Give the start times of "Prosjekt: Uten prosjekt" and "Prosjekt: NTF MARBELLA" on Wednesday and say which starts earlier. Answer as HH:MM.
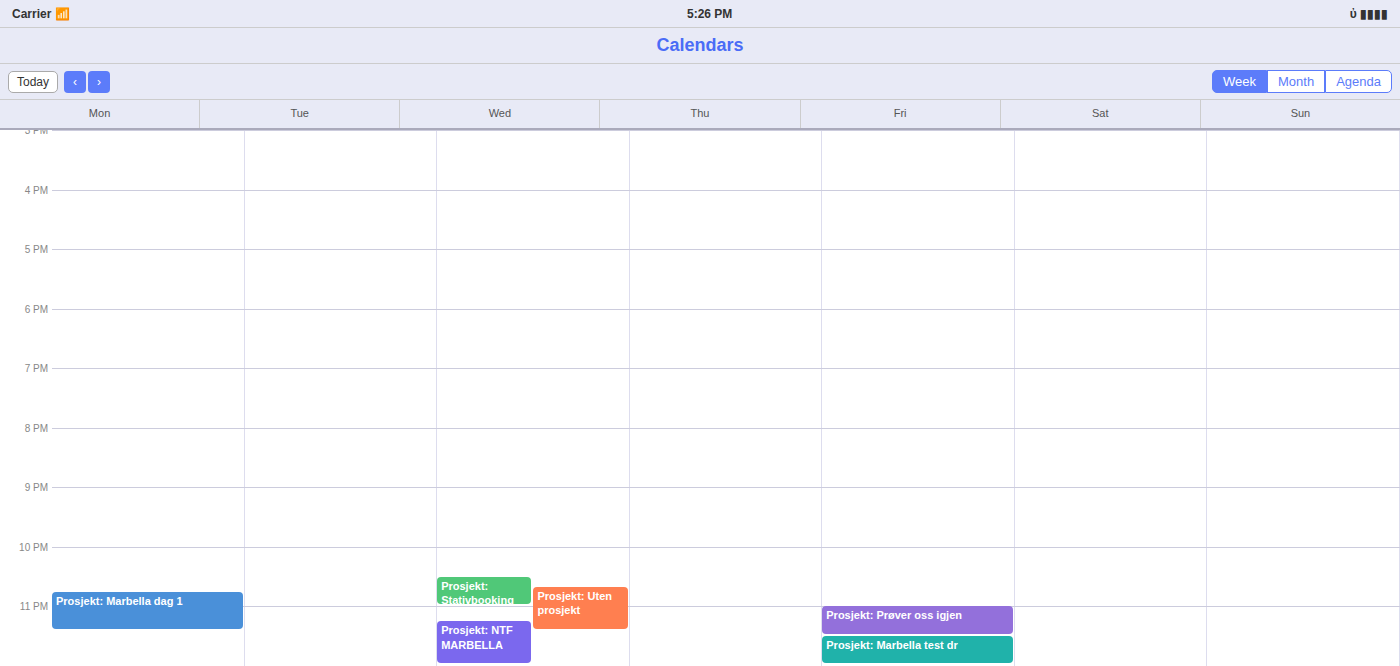
"Prosjekt: Uten prosjekt" 22:40; "Prosjekt: NTF MARBELLA" 23:15.